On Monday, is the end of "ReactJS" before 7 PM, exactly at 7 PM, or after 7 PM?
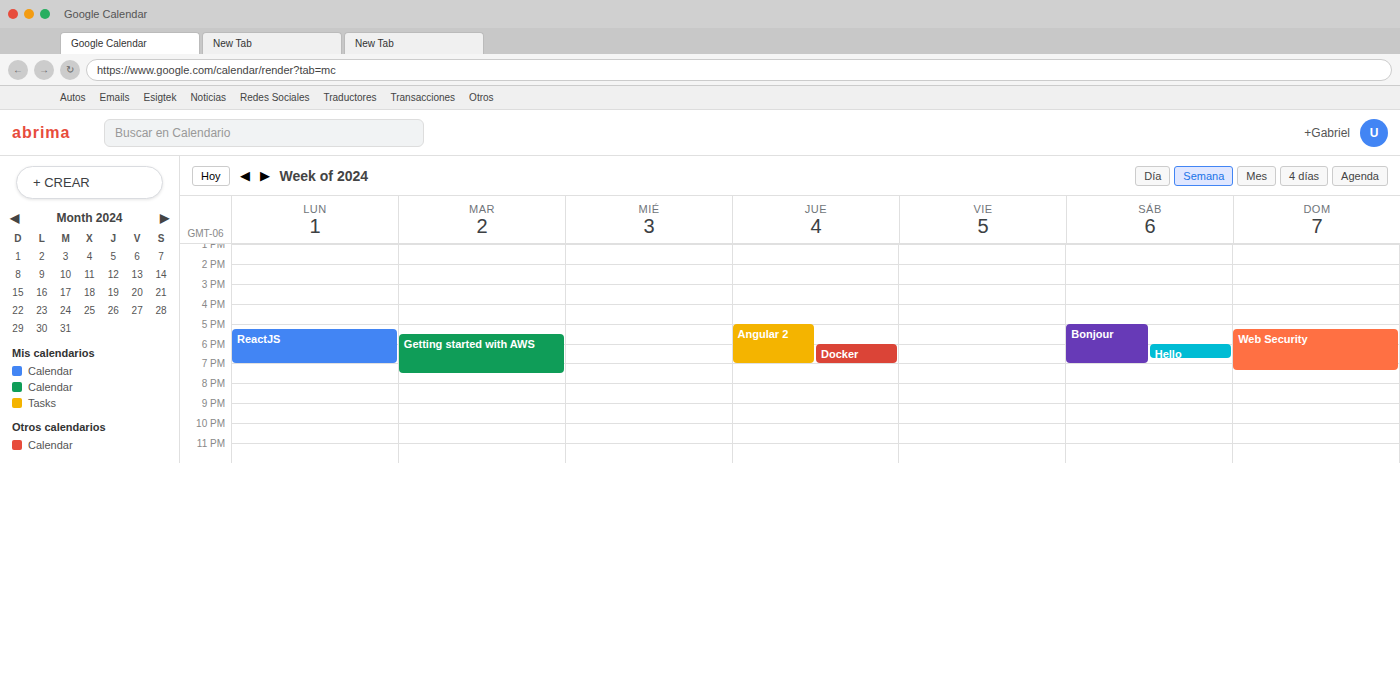
7:00 PM -- exactly at 7 PM, on the 7 PM line.